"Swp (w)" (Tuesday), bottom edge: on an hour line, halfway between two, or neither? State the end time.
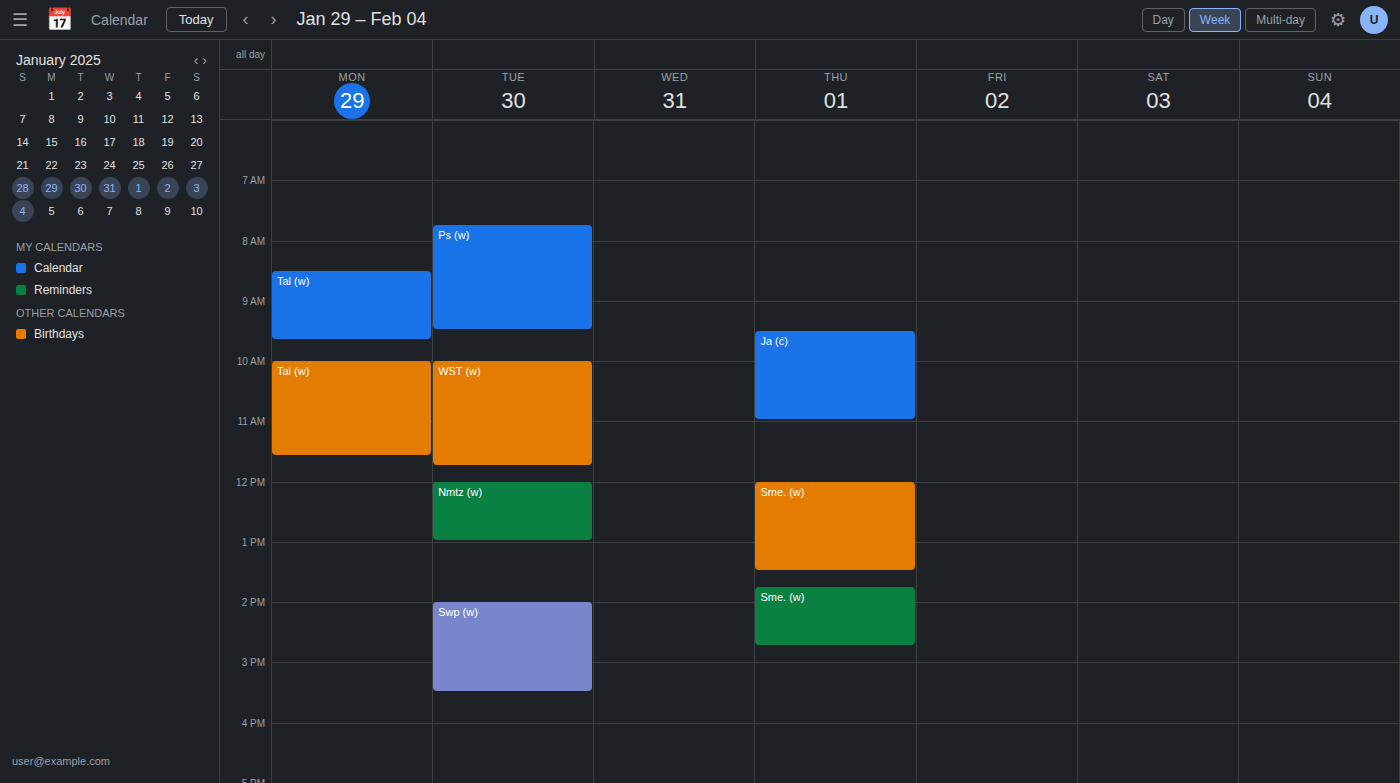
3:30 PM -- halfway between the 3 PM and 4 PM lines.